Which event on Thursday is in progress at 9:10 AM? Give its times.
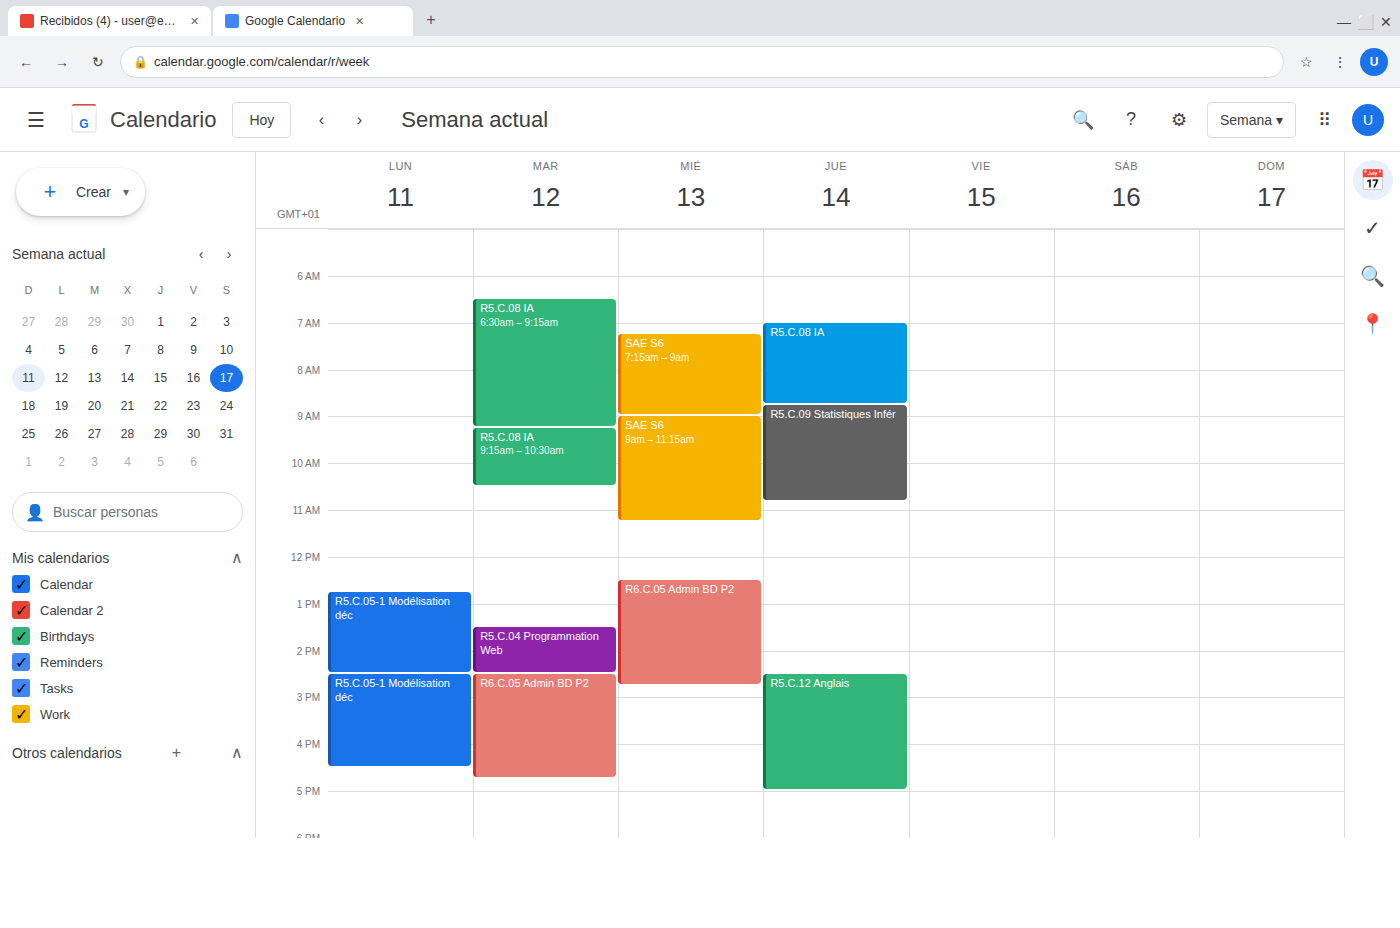
"R5.C.09 Statistiques Infér", 8:45 AM to 10:50 AM